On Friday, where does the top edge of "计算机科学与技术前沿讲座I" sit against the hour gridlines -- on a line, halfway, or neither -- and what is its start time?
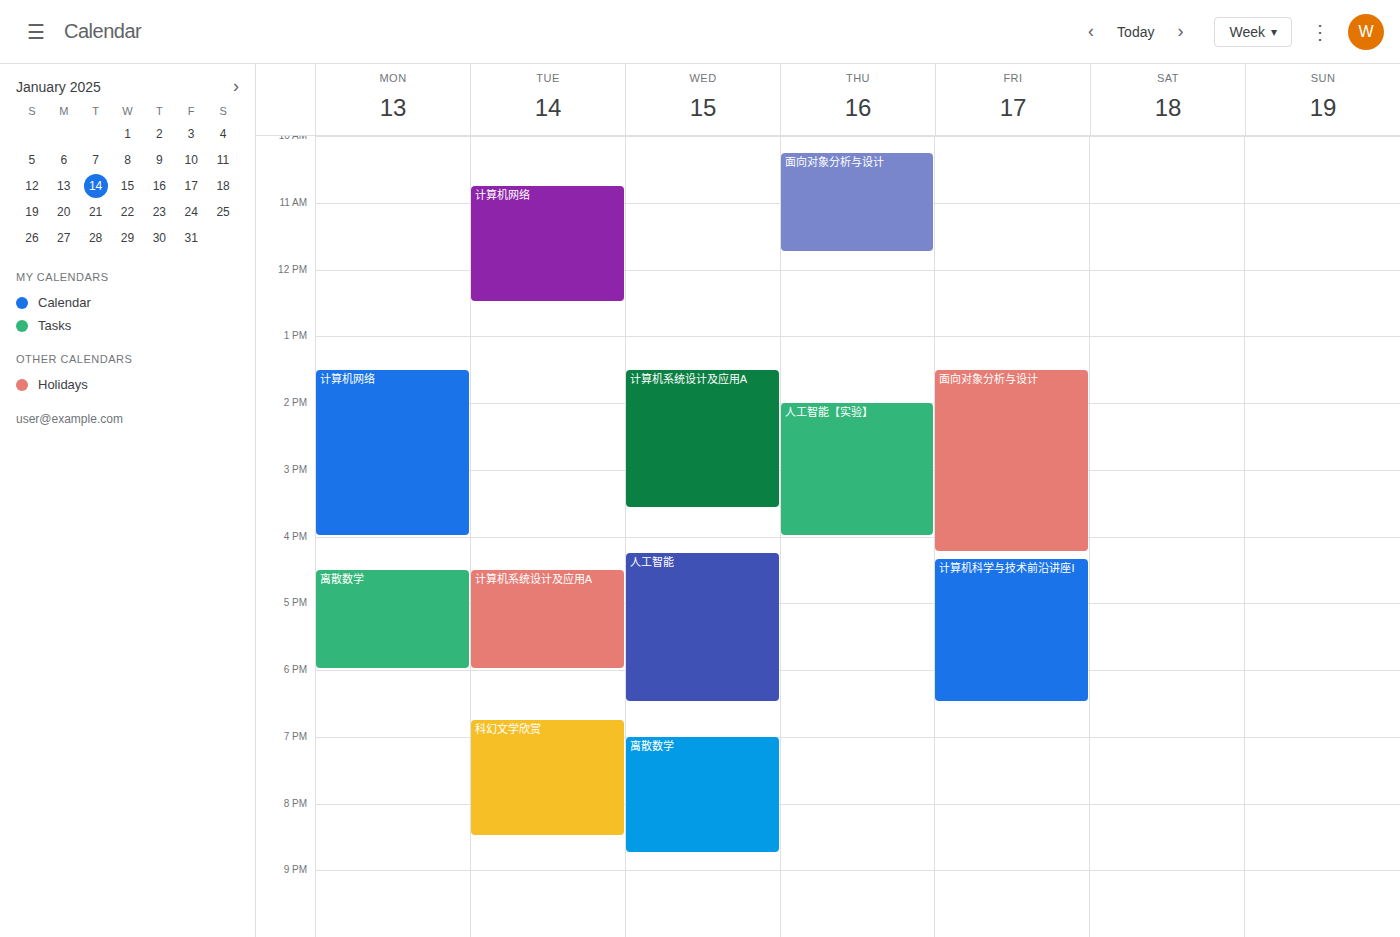
4:20 PM -- neither: 20 minutes below the 4 PM line and 40 minutes above the 5 PM line.